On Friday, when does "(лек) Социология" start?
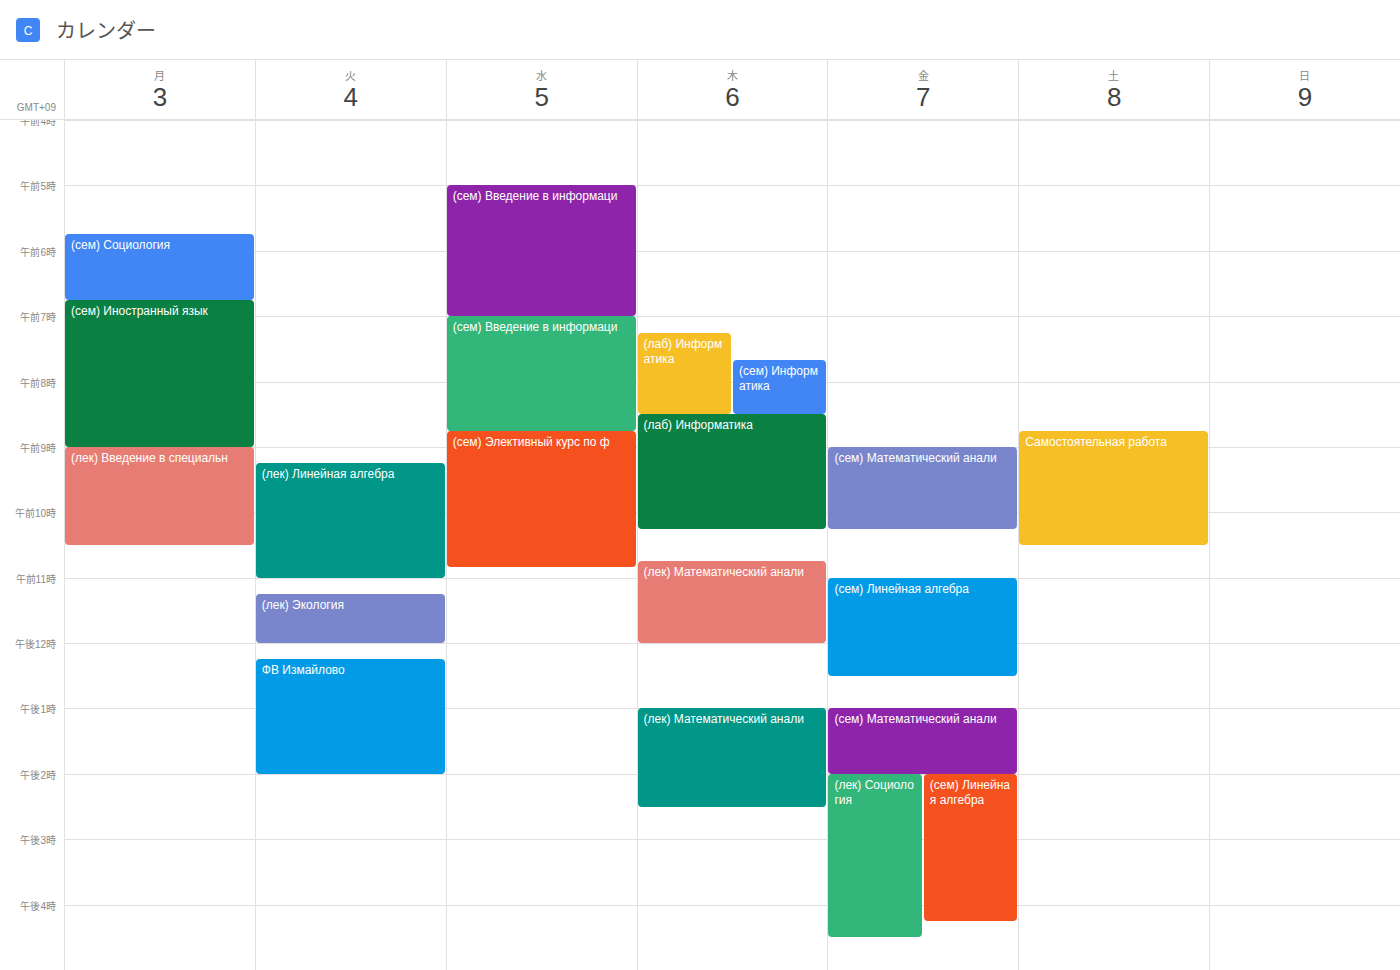
2:00 PM